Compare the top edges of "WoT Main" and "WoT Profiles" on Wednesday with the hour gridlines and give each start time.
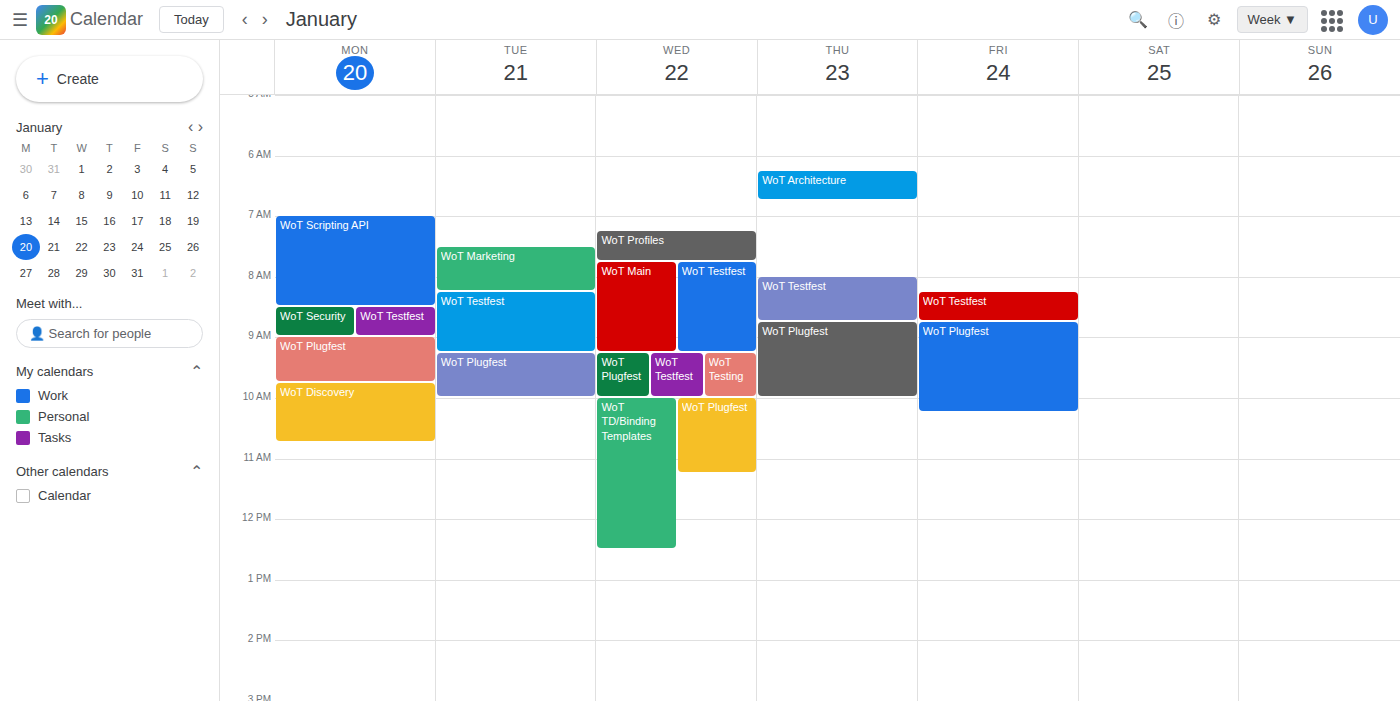
"WoT Main": 7:45 AM, neither: three quarters of the way from the 7 AM line to the 8 AM line. "WoT Profiles": 7:15 AM, neither: a quarter of the way from the 7 AM line to the 8 AM line.